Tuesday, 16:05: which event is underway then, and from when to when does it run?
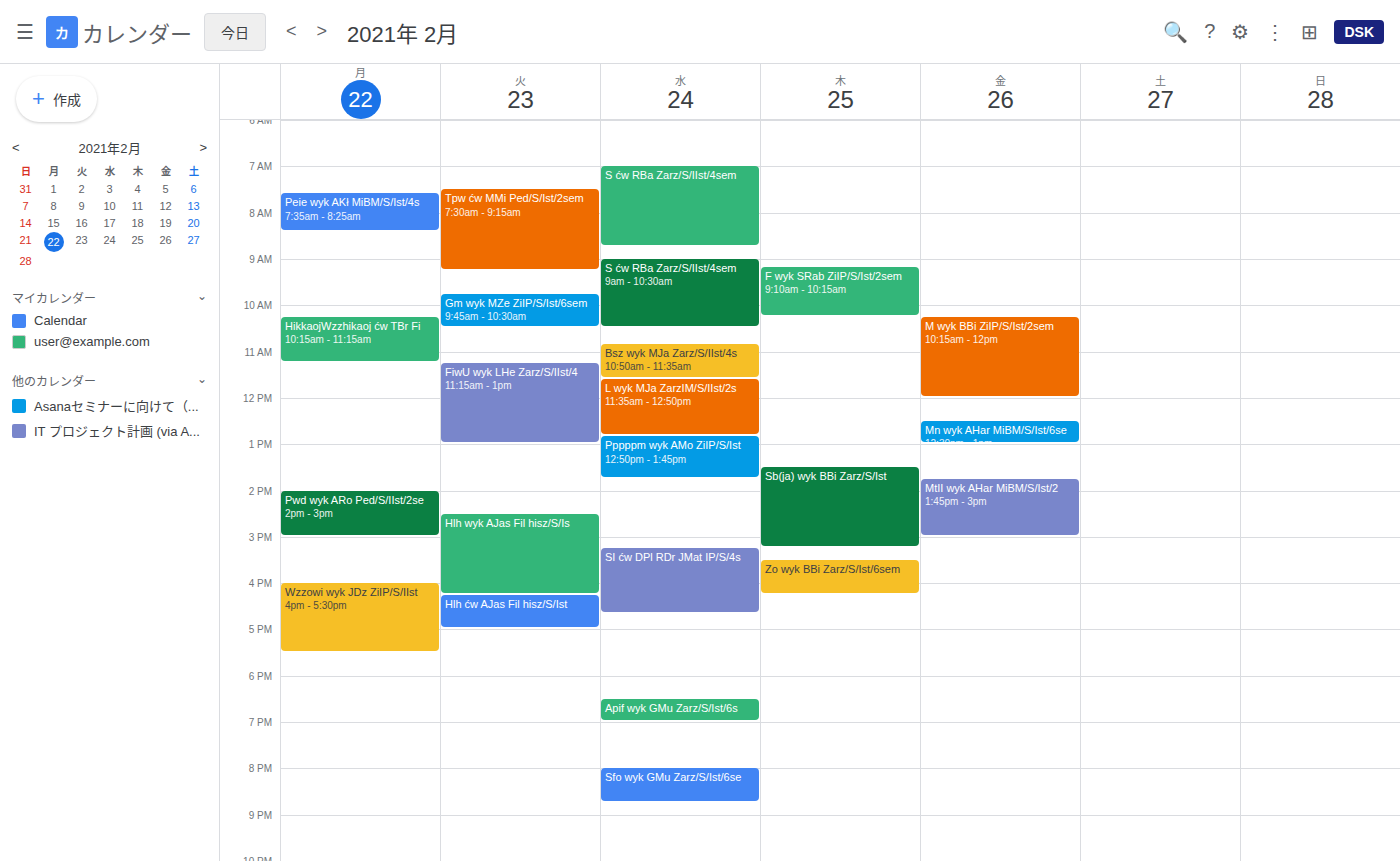
"Hlh wyk AJas Fil hisz/S/Is", 14:30 to 16:15